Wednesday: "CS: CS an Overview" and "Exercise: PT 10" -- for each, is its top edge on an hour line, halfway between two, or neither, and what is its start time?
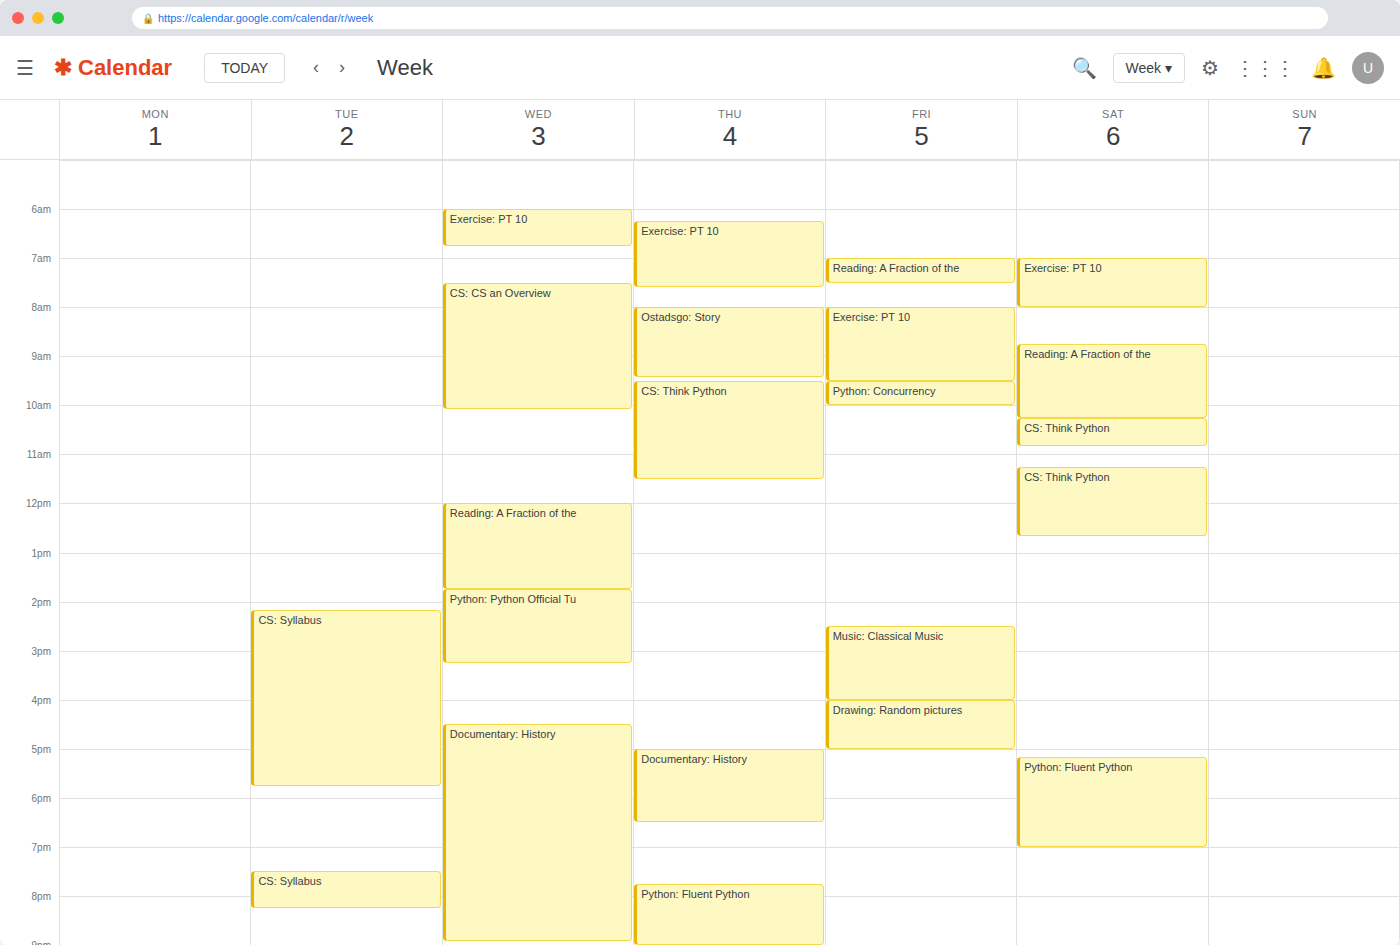
"CS: CS an Overview": 07:30, halfway between the 07:00 and 08:00 lines. "Exercise: PT 10": 06:00, exactly on the 06:00 line.